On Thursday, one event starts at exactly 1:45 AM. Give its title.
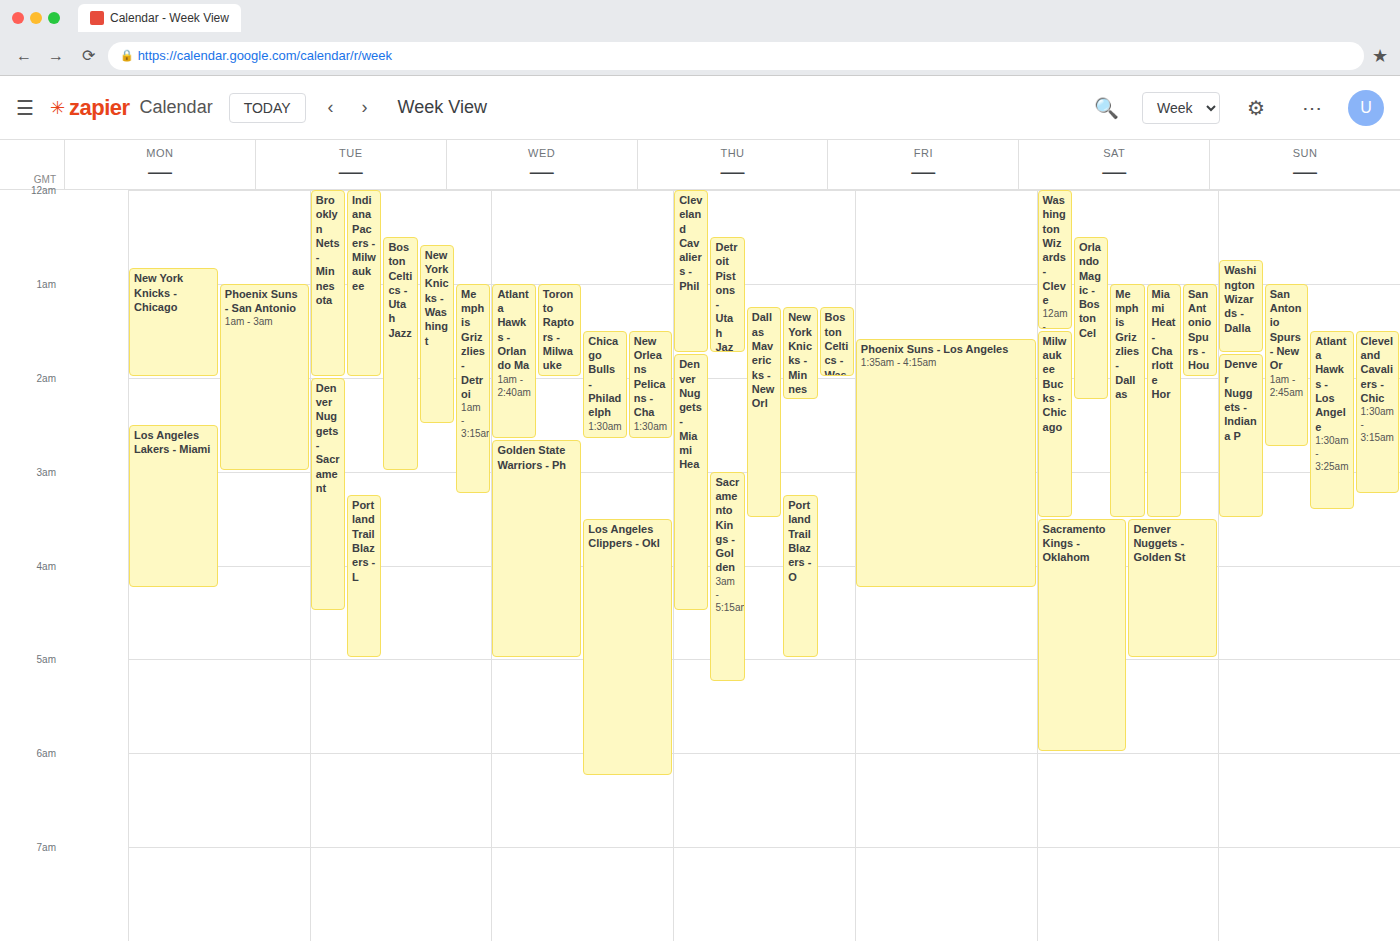
"Denver Nuggets - Miami Hea"